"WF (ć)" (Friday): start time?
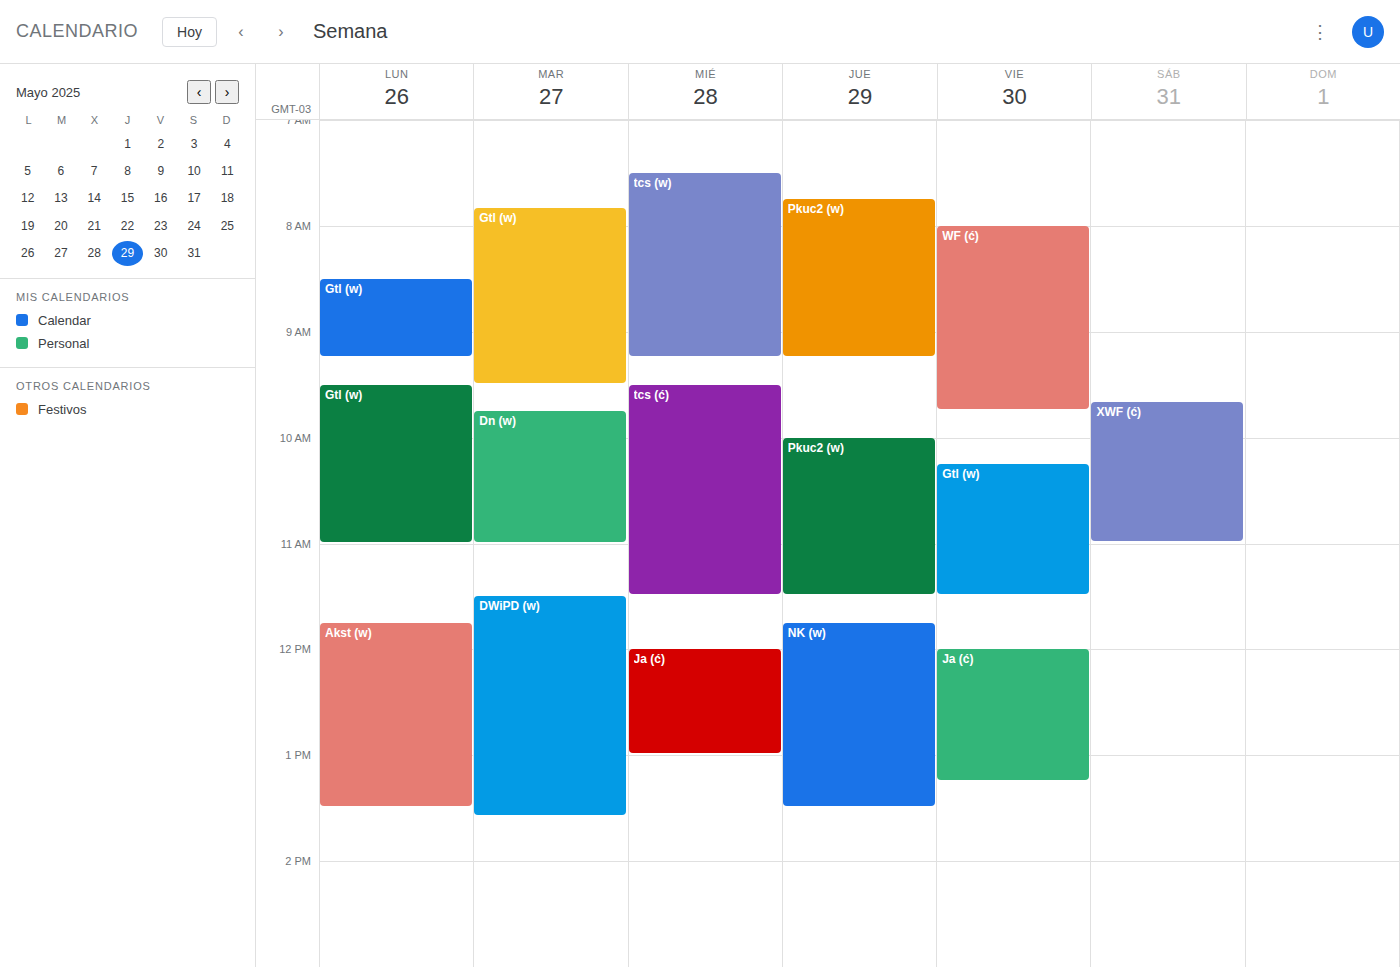
8:00 AM